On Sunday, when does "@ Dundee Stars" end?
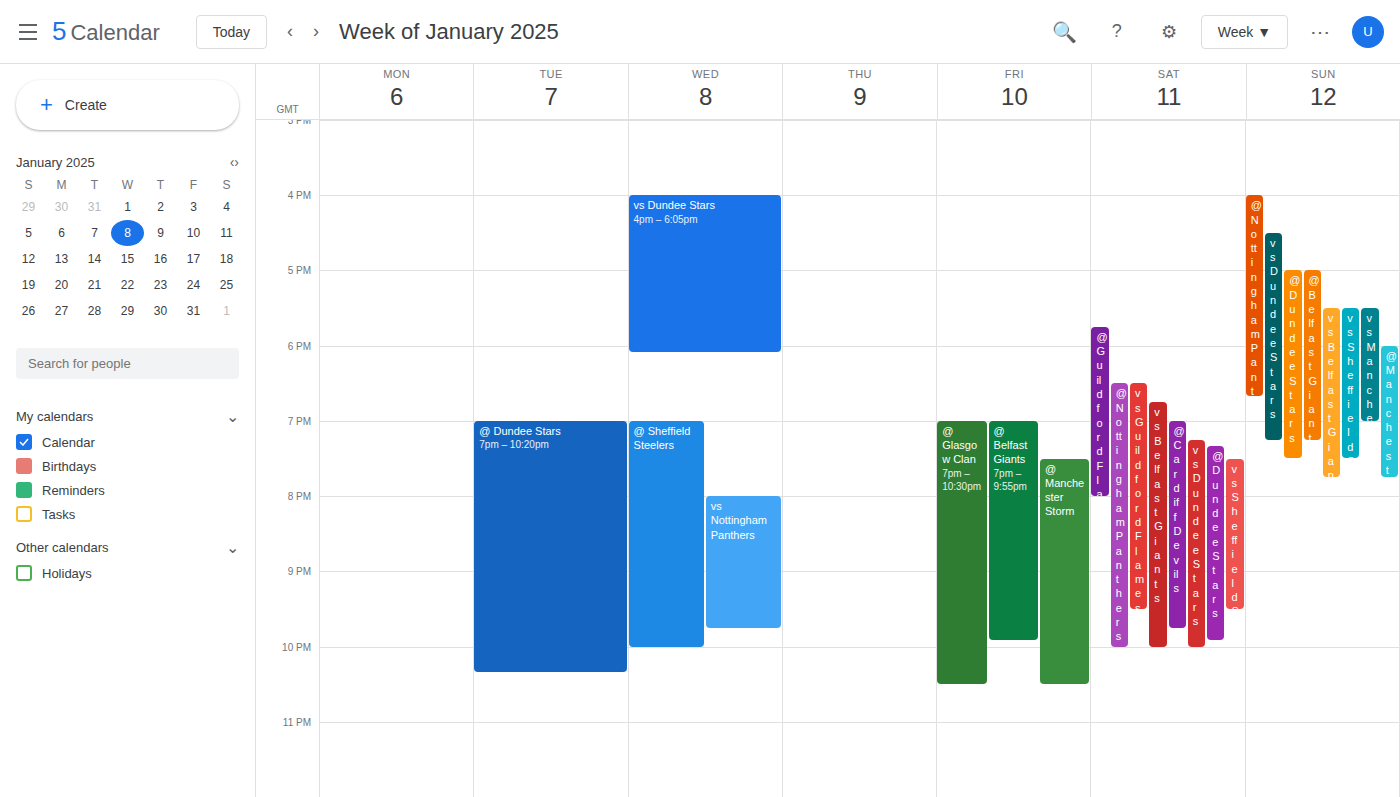
7:30 PM